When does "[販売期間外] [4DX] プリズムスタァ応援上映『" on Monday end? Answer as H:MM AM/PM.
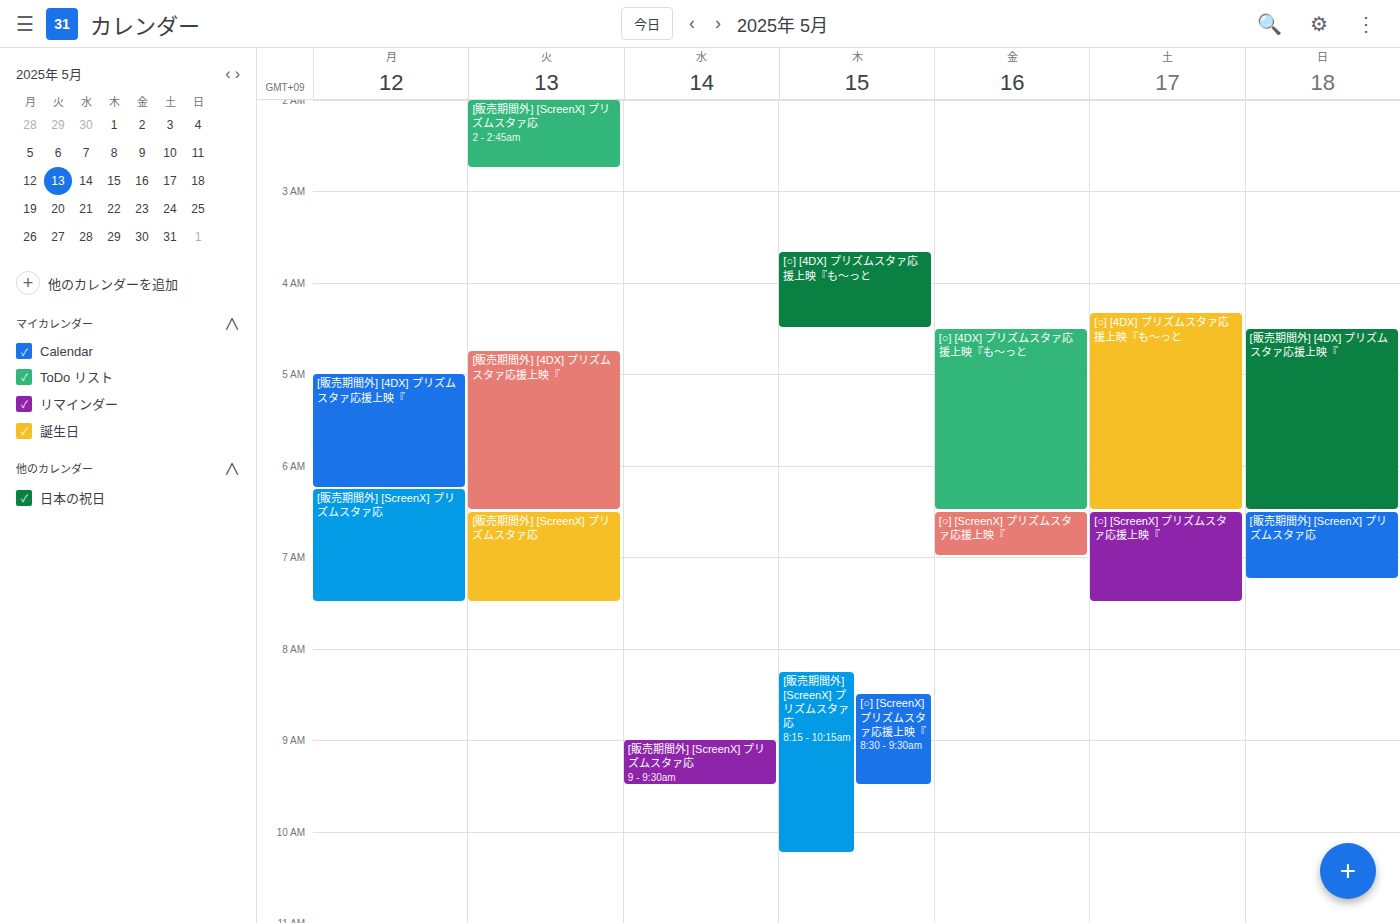
6:15 AM